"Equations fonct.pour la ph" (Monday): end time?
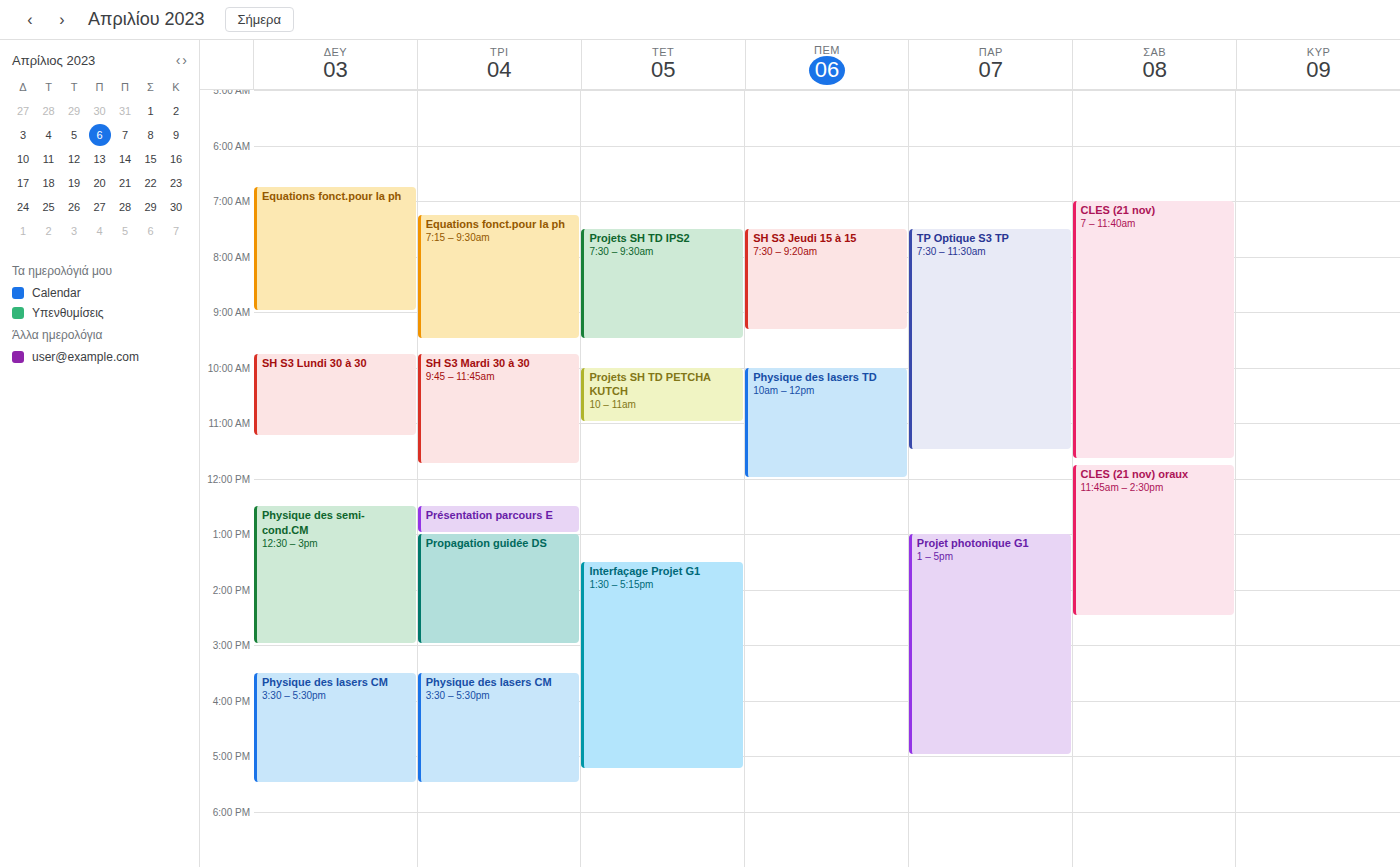
9:00 AM